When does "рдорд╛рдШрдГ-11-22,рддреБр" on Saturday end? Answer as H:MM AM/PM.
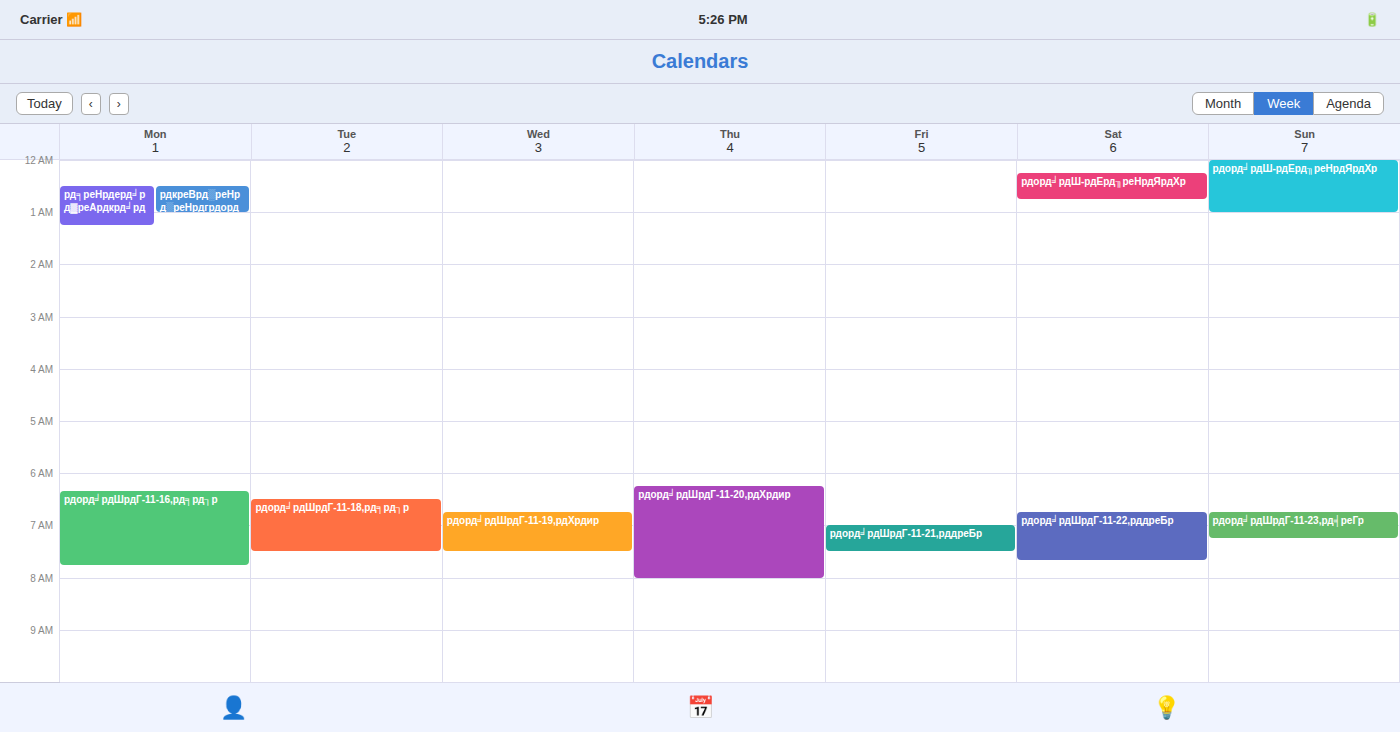
7:40 AM